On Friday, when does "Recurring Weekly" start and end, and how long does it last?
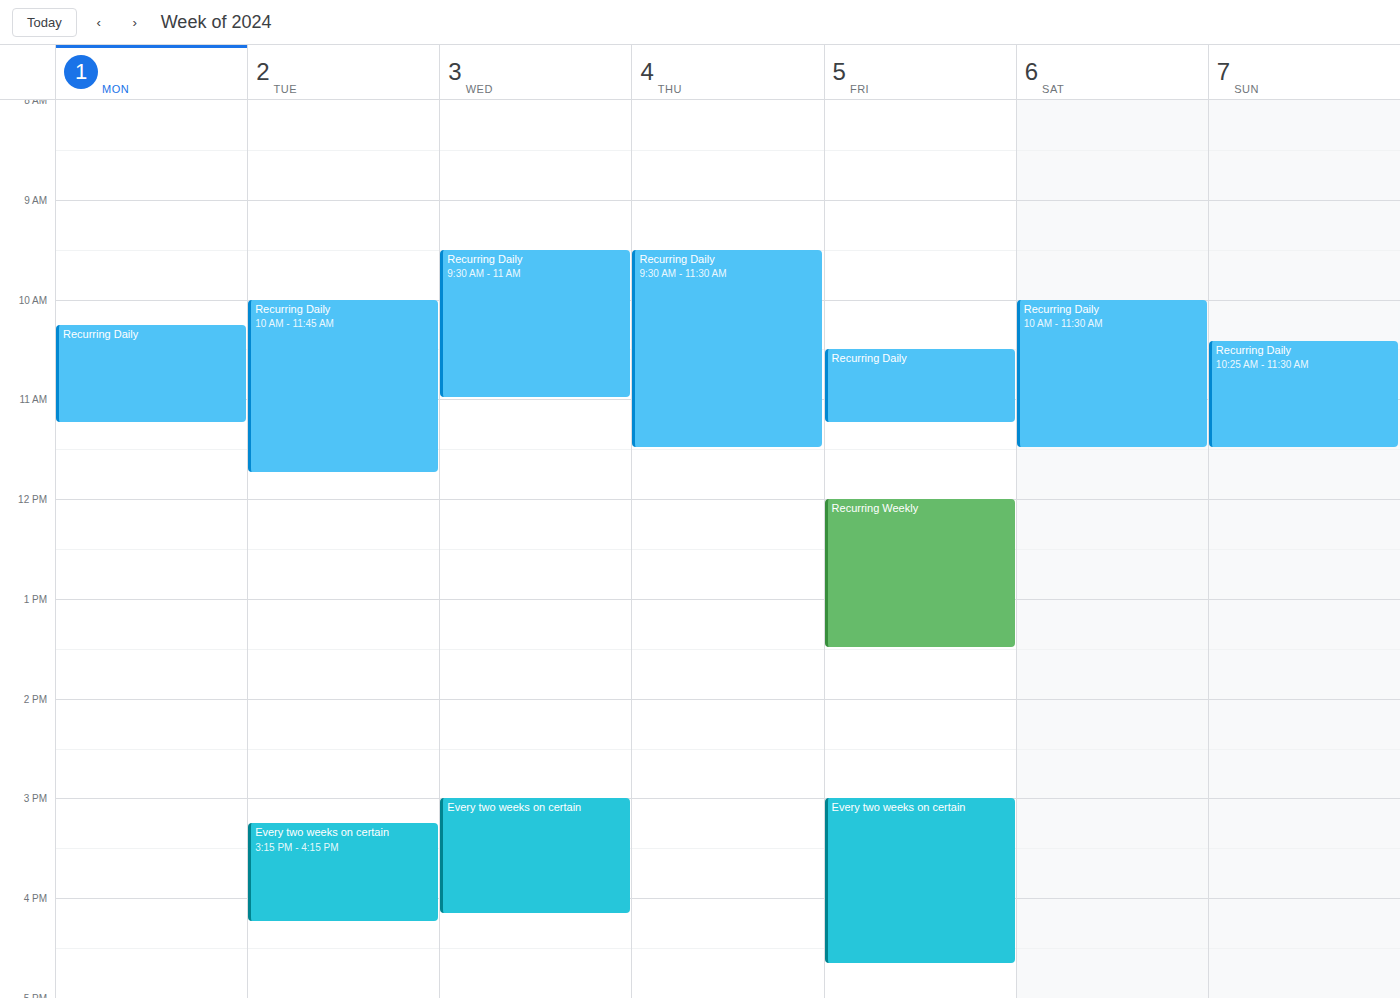
12:00 PM to 1:30 PM, 1 hour 30 minutes